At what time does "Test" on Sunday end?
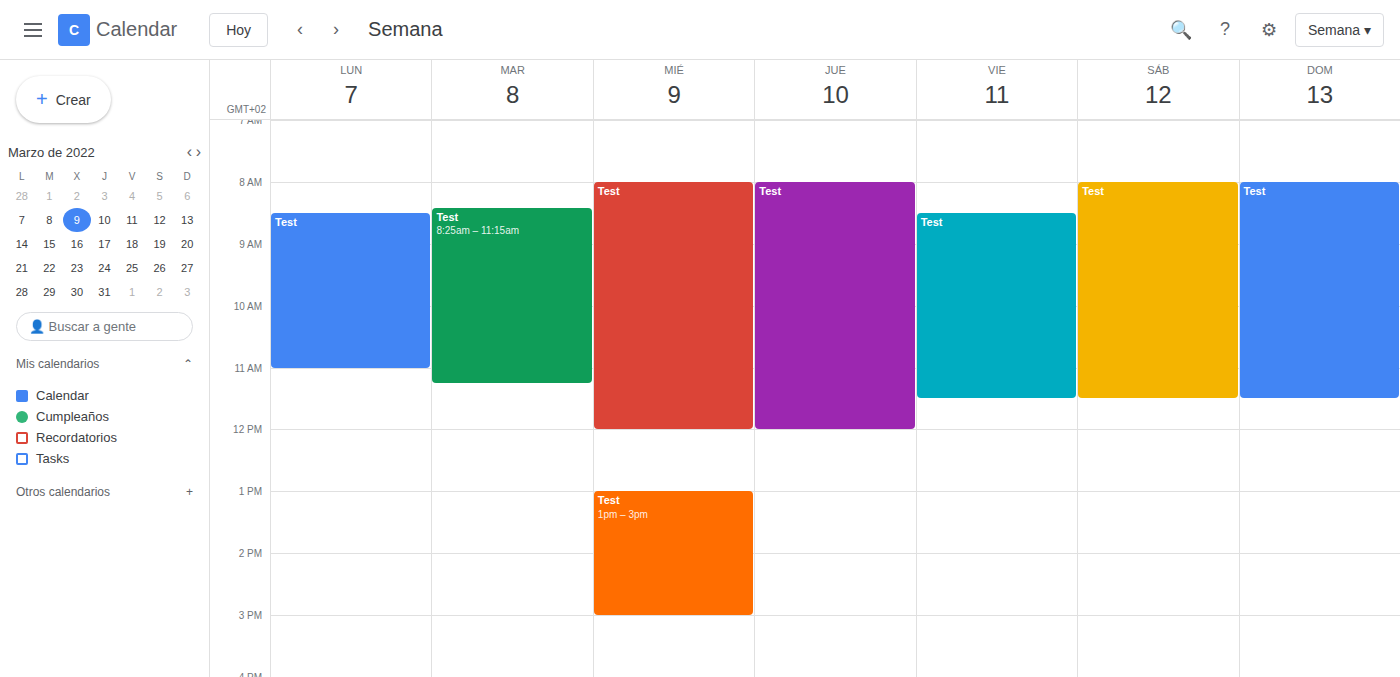
11:30